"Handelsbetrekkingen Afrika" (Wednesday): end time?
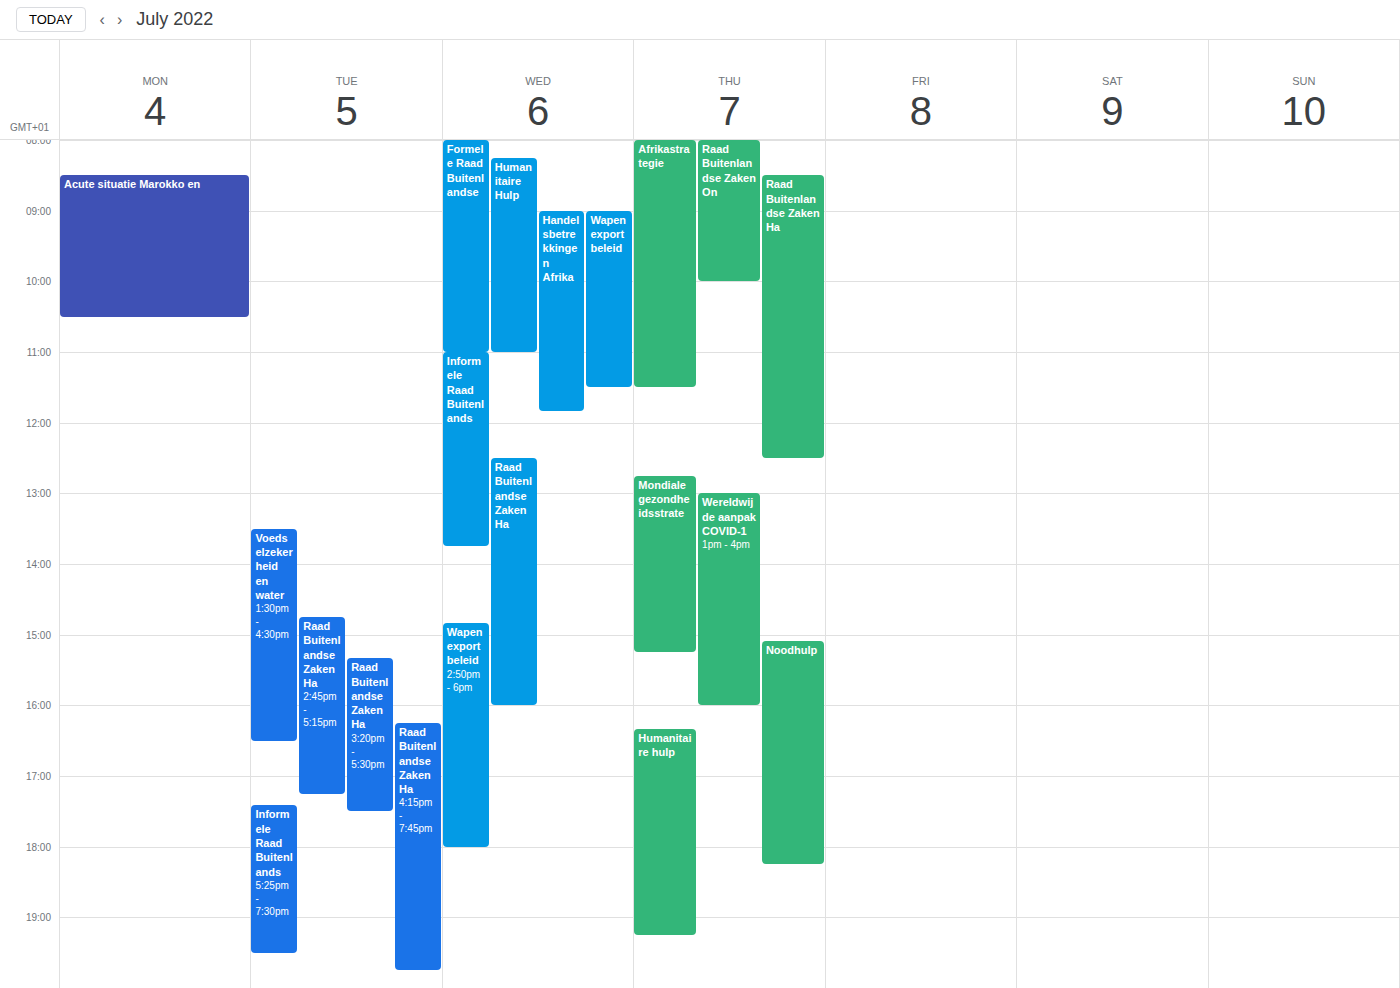
11:50 AM